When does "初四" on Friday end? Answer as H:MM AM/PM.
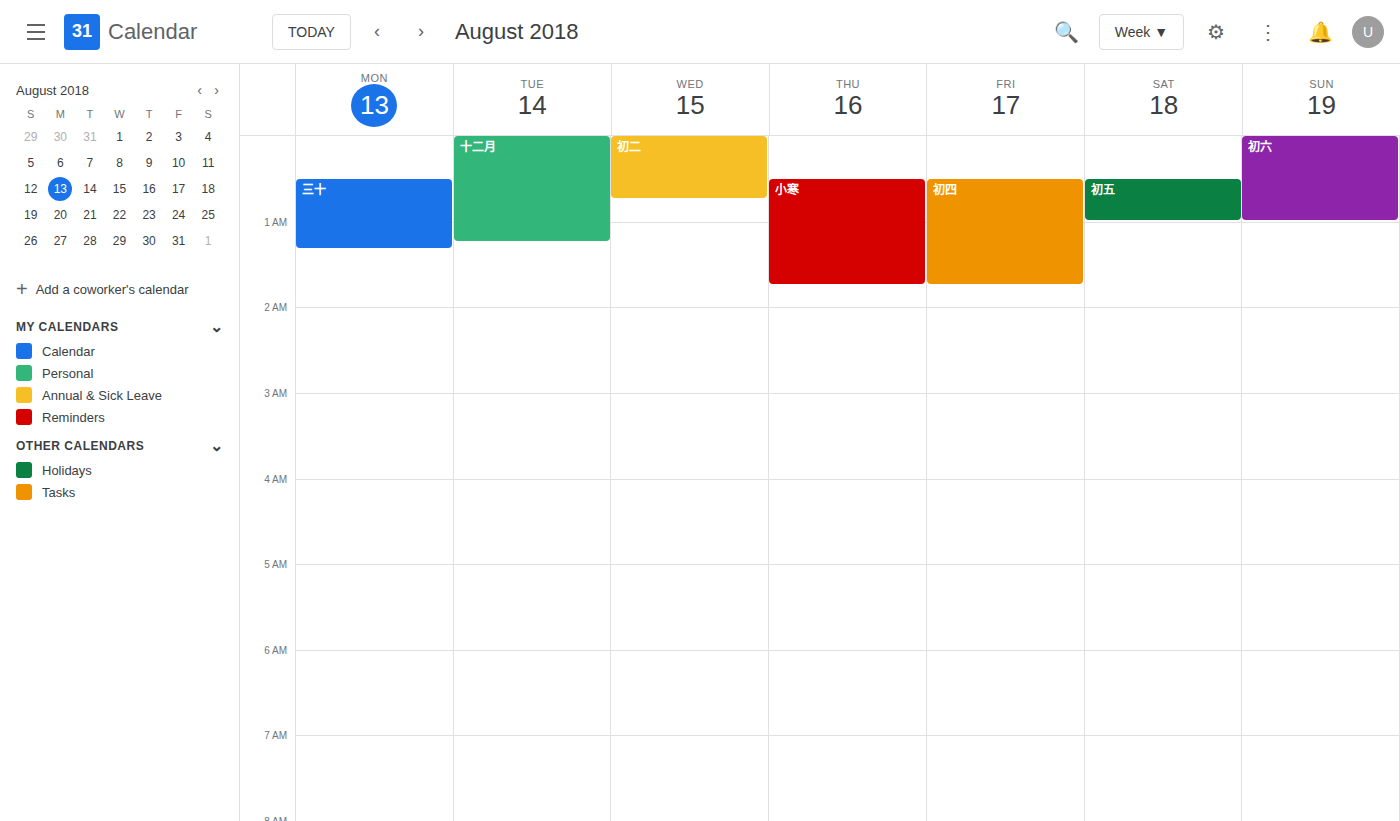
1:45 AM